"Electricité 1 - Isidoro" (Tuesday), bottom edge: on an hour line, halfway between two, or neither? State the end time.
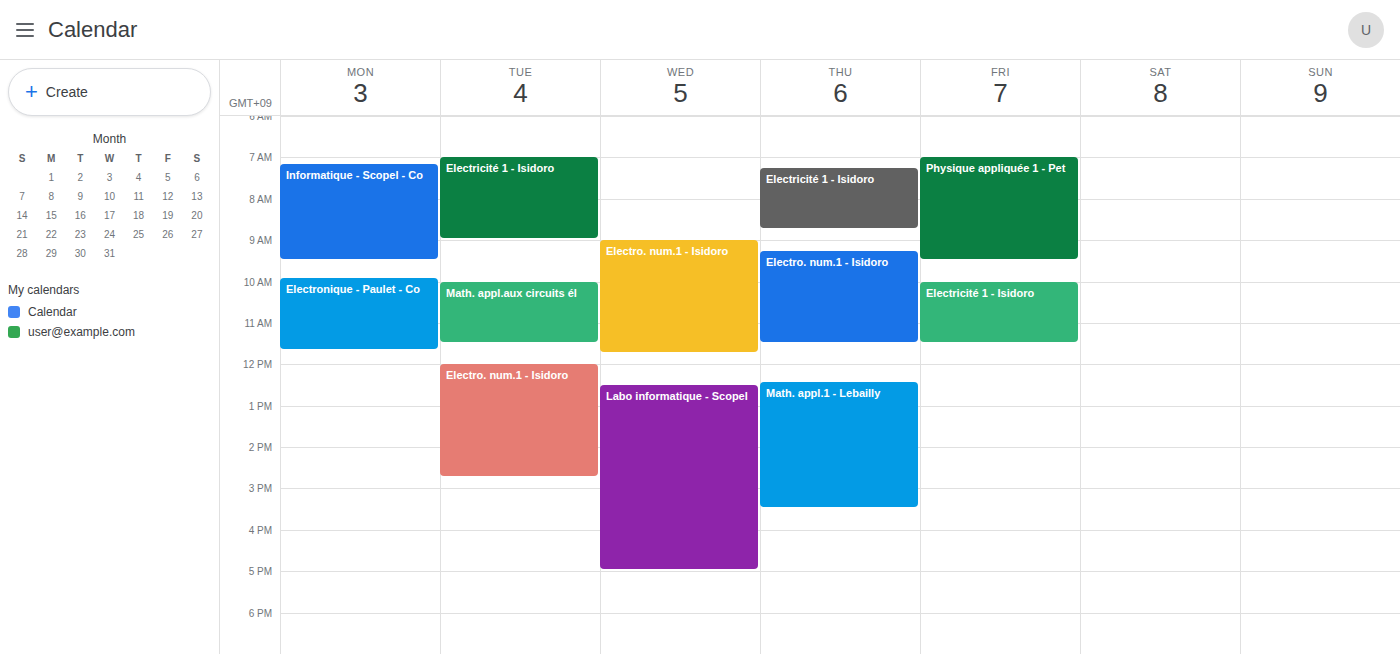
9:00 AM -- exactly on the 9 AM line.